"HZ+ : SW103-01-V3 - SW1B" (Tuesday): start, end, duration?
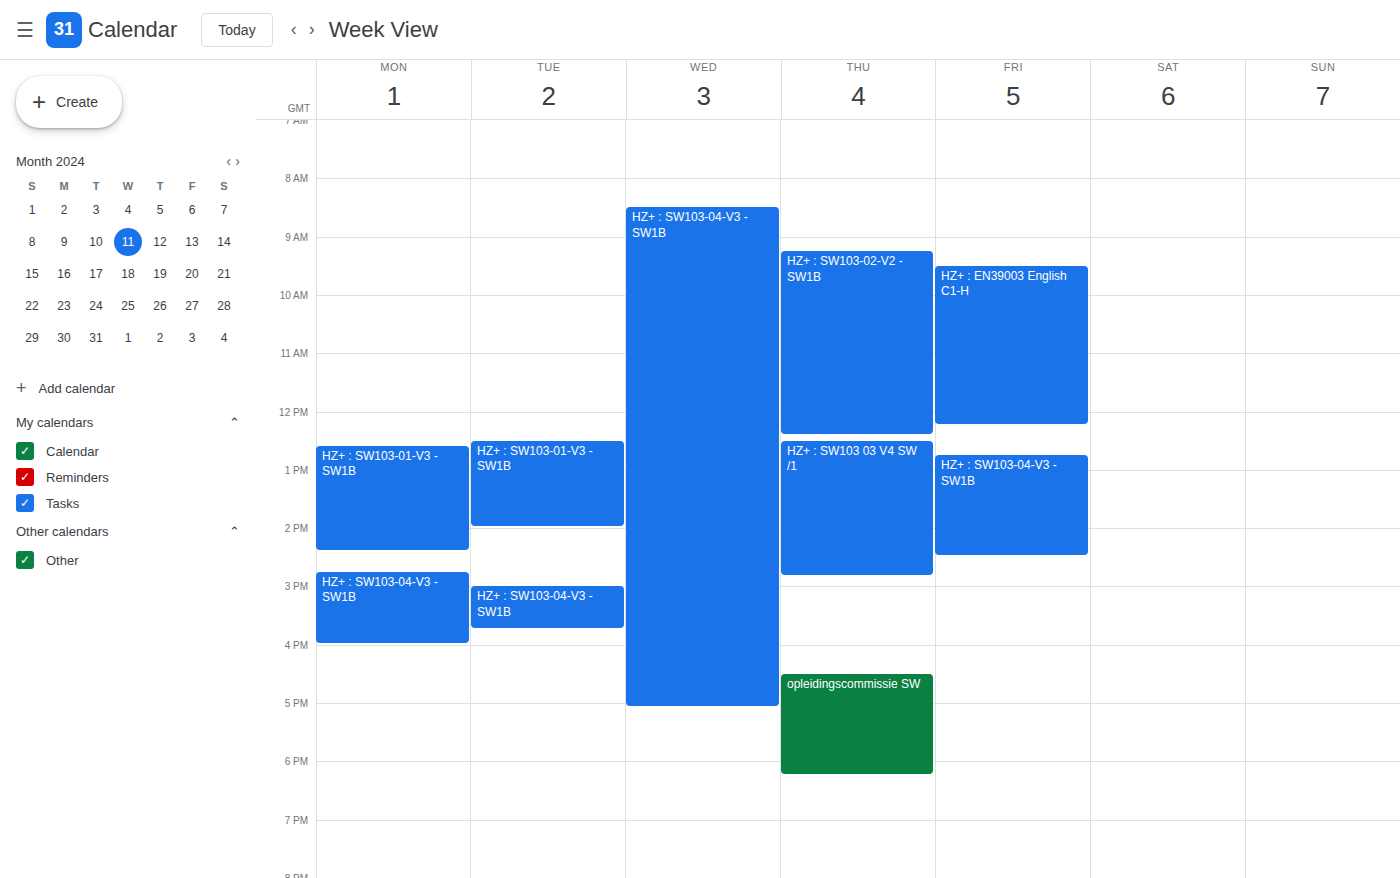
12:30 to 14:00, 1 hour 30 minutes